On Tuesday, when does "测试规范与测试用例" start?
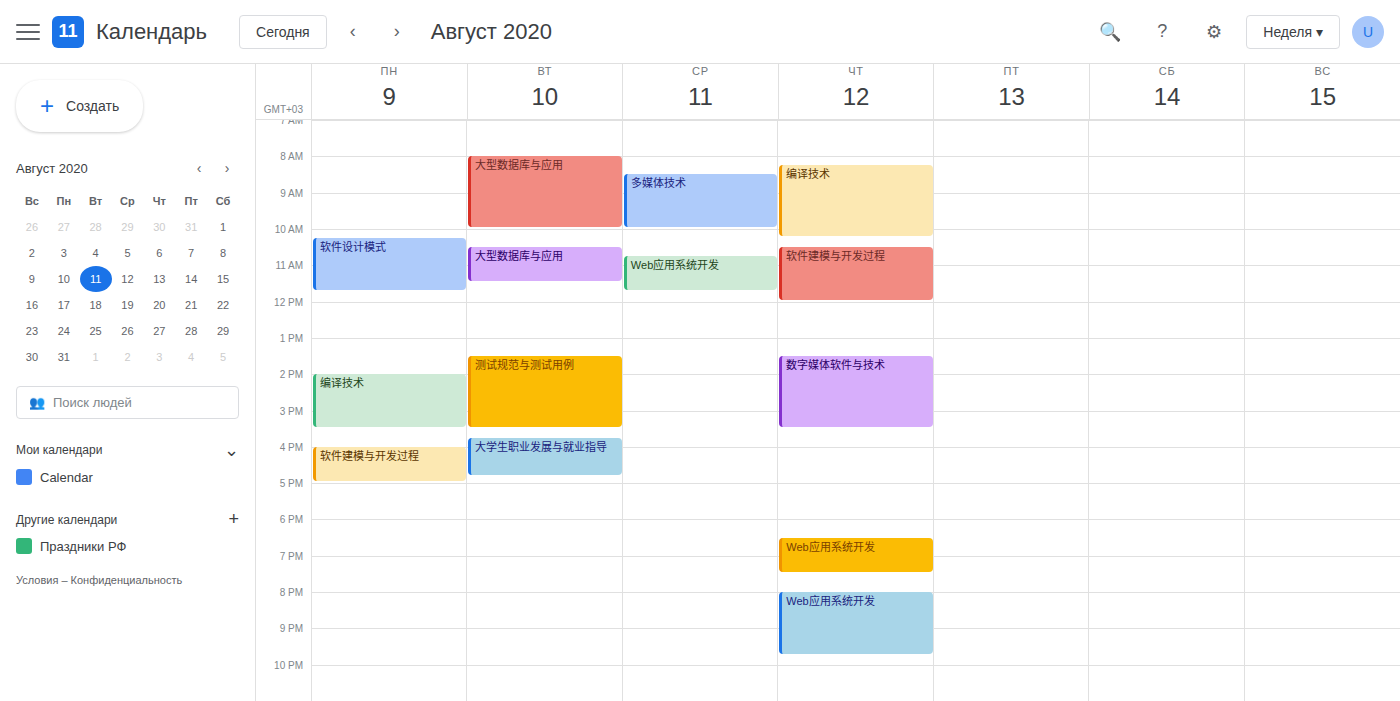
1:30 PM